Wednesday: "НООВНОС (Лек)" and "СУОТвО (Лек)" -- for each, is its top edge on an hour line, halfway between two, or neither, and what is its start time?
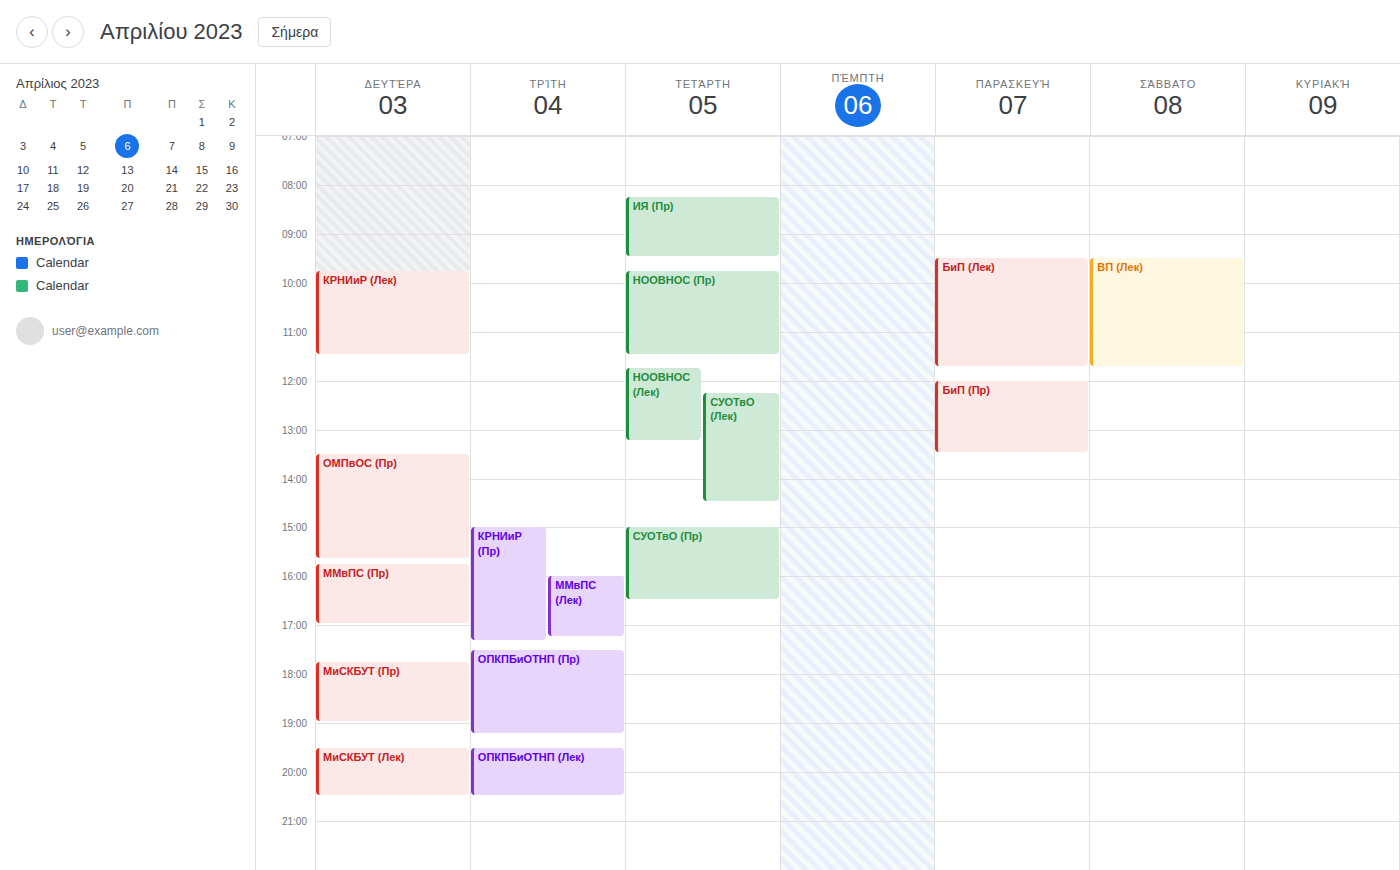
"НООВНОС (Лек)": 11:45 AM, neither: three quarters of the way from the 11 AM line to the 12 PM line. "СУОТвО (Лек)": 12:15 PM, neither: a quarter of the way from the 12 PM line to the 1 PM line.